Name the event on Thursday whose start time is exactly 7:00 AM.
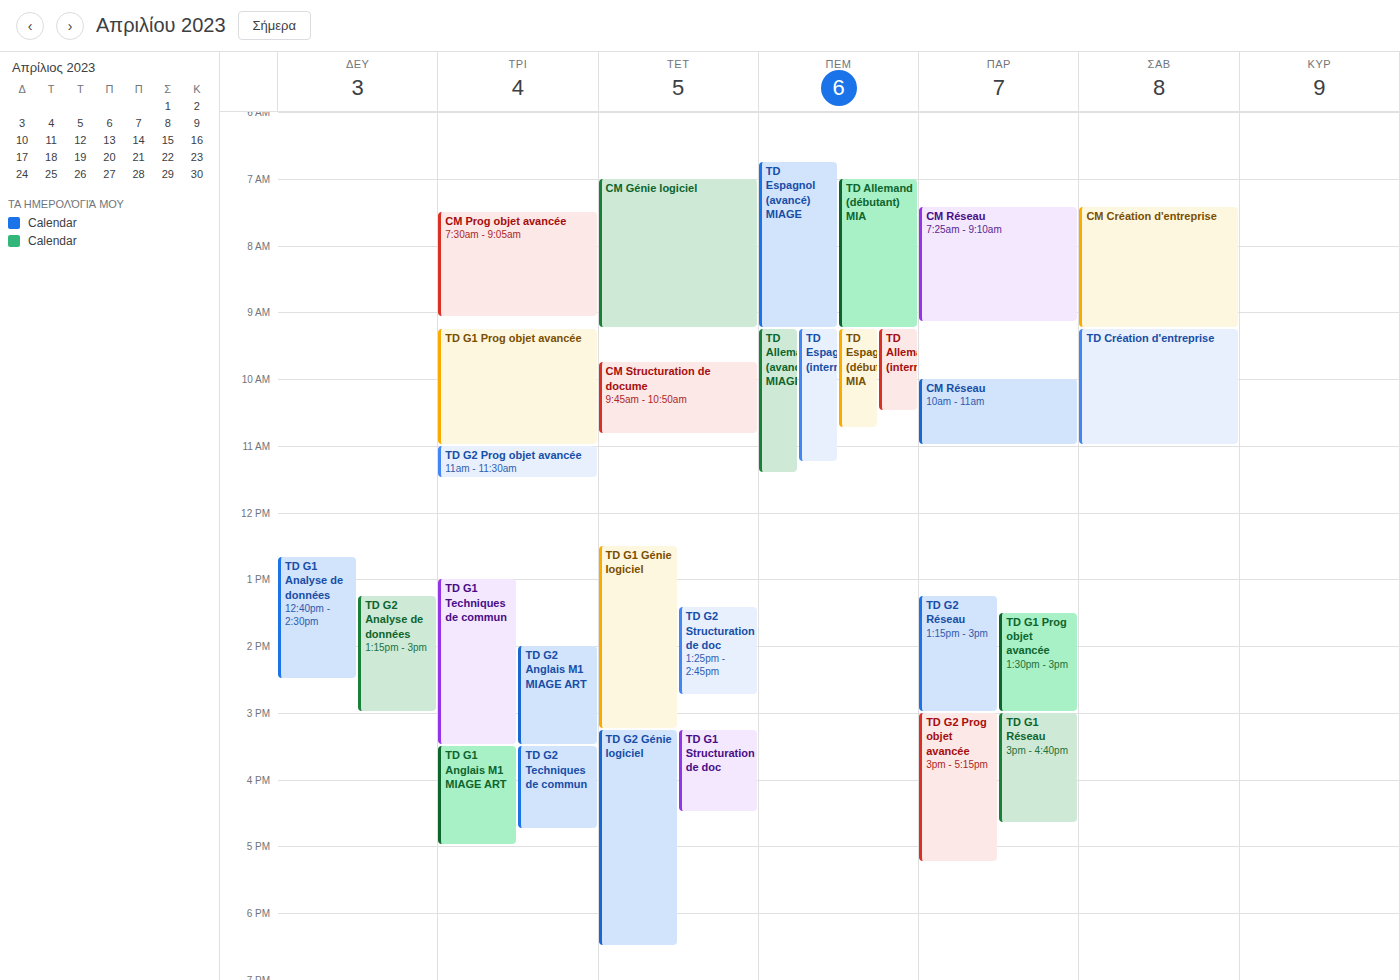
"TD Allemand (débutant) MIA"